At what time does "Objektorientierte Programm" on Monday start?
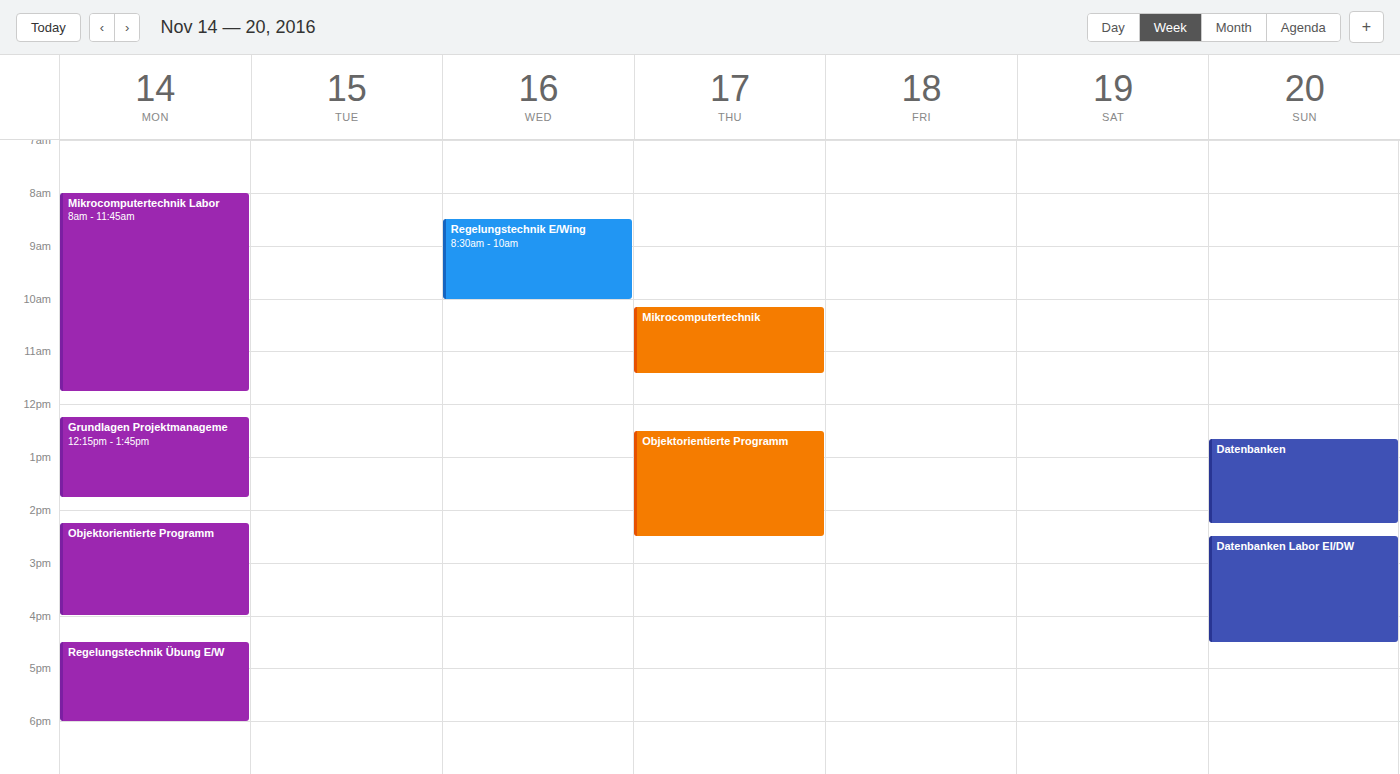
14:15